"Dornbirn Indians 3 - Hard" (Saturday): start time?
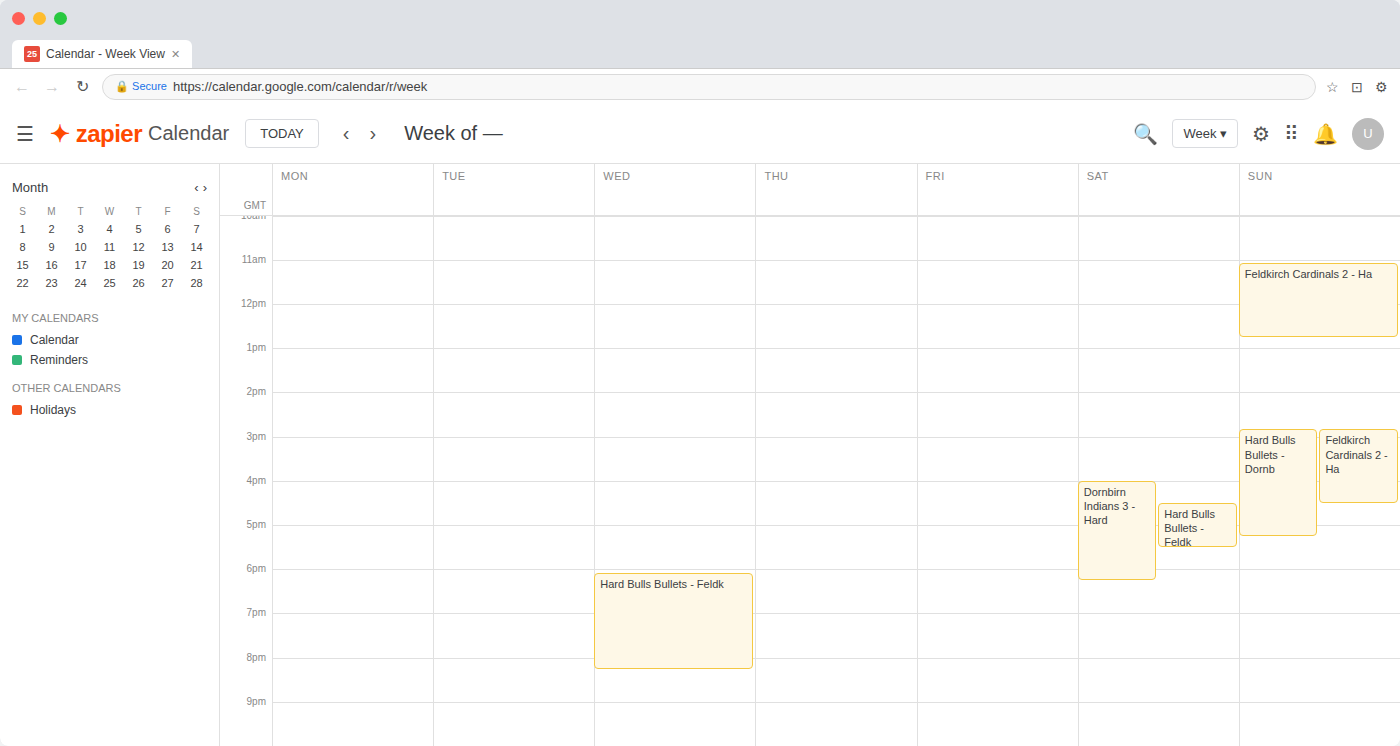
4:00 PM